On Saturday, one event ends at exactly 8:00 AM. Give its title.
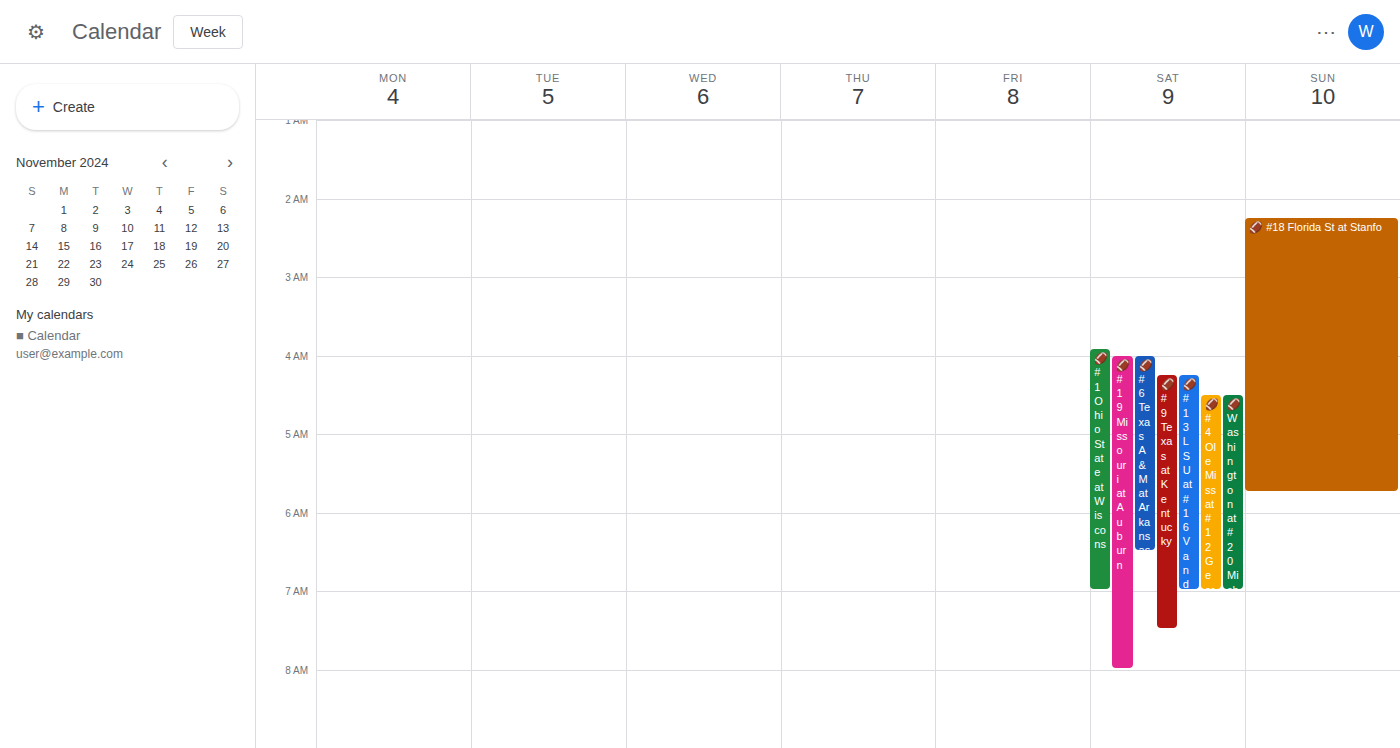
"🏈 #19 Missouri at Auburn"